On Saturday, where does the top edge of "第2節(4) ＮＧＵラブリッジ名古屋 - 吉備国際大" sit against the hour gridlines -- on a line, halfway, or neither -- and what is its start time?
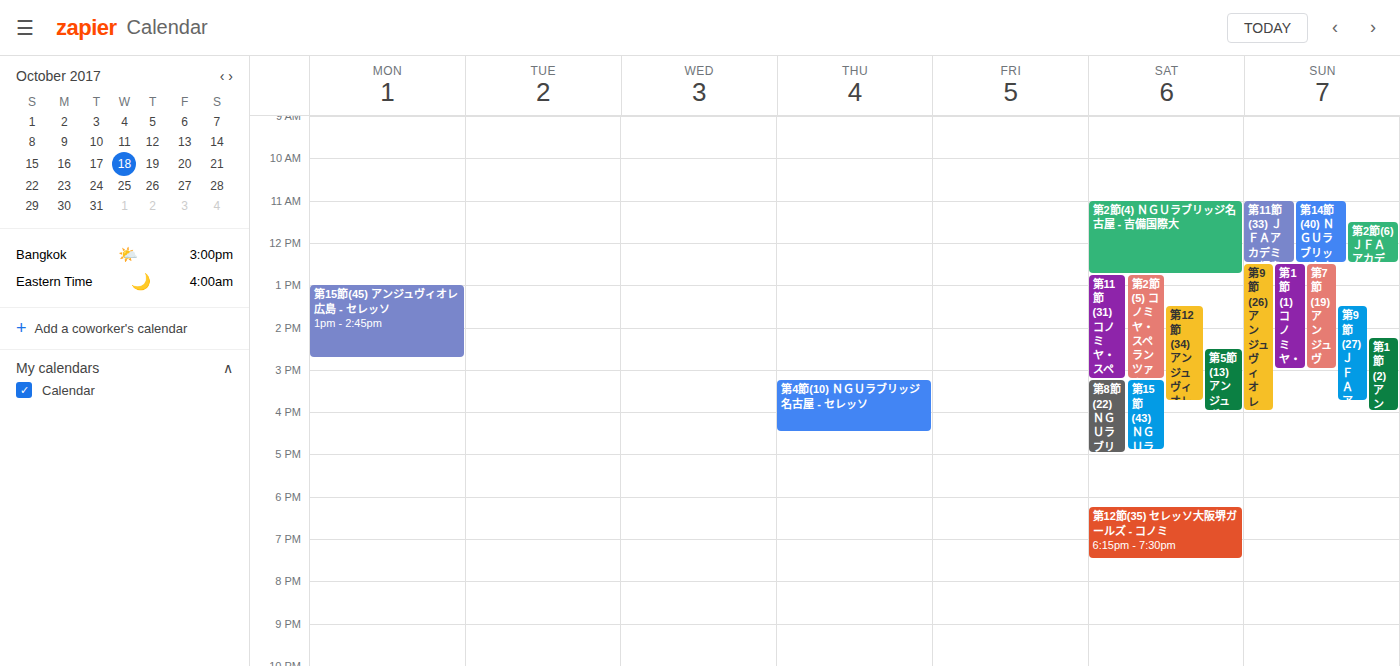
11:00 AM -- exactly on the 11 AM line.